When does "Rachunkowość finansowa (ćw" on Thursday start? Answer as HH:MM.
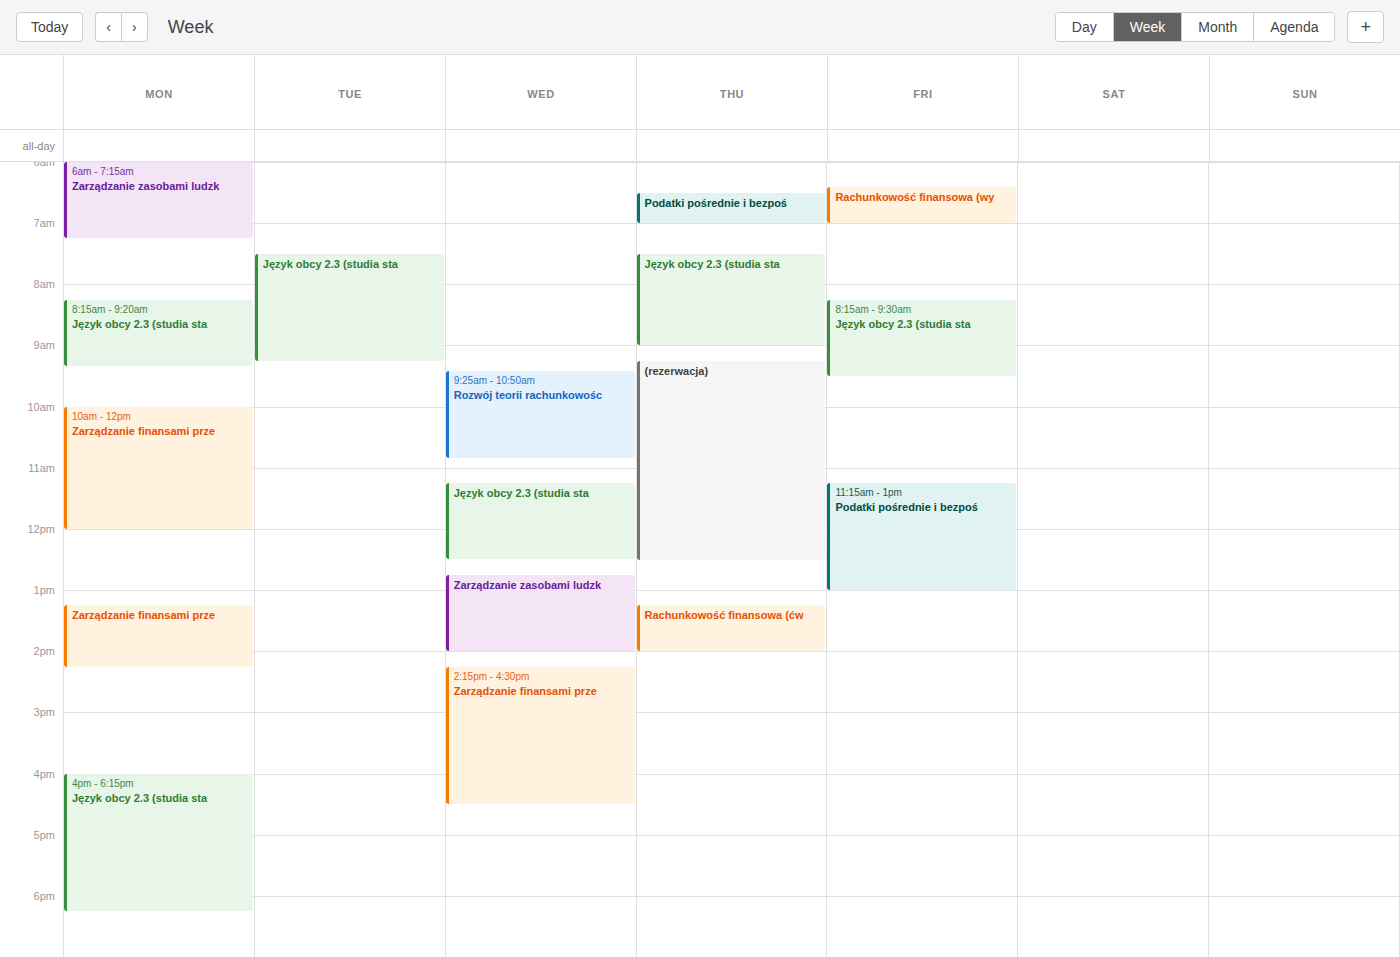
13:15